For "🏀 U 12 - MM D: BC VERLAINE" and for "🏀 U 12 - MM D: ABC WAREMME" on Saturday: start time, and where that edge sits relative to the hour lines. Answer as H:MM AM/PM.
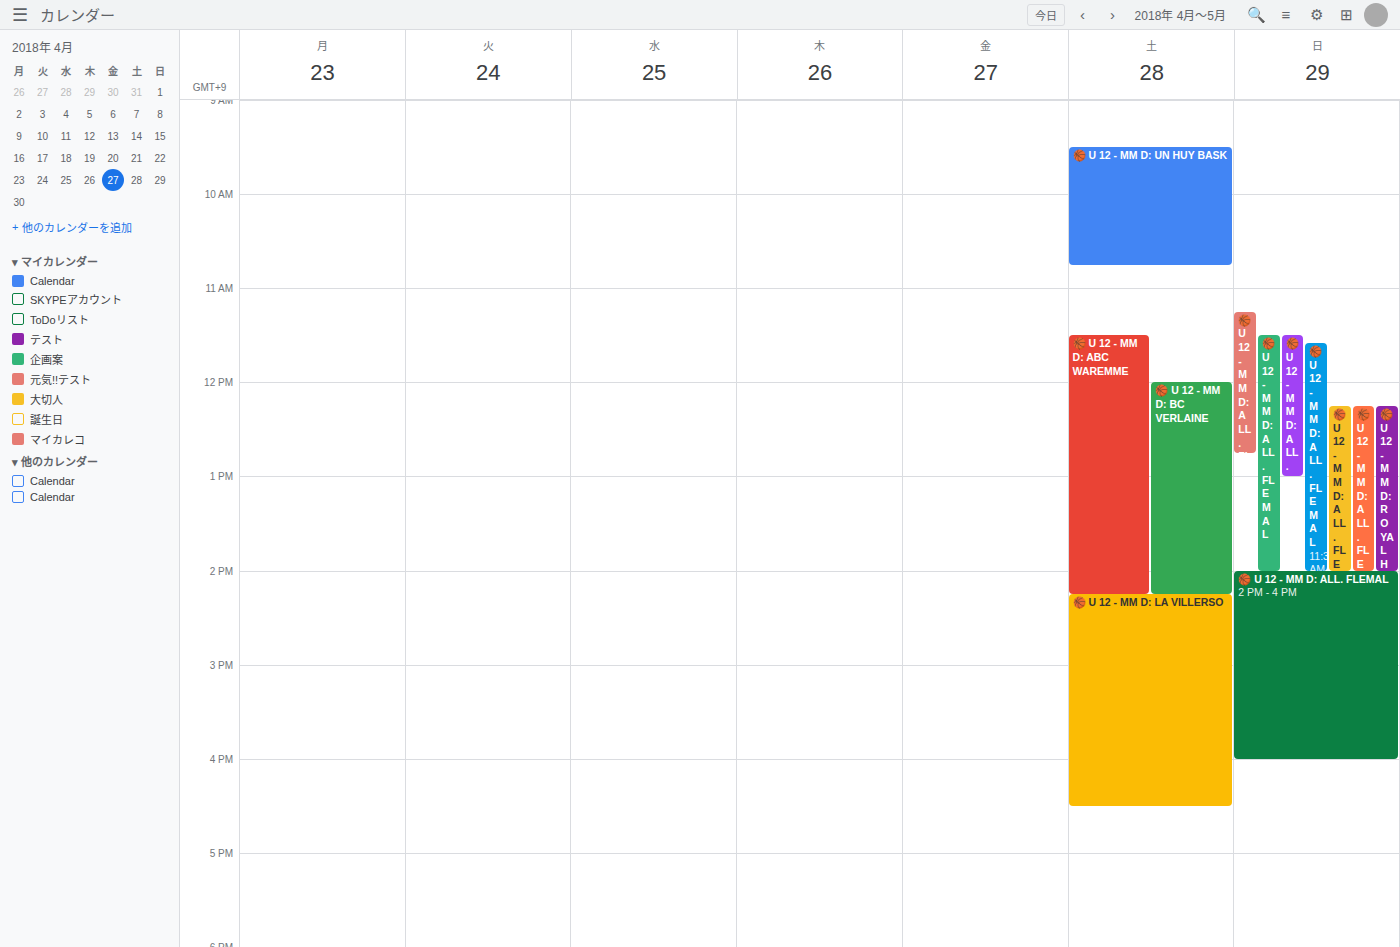
"🏀 U 12 - MM D: BC VERLAINE": 12:00 PM, exactly on the 12 PM line. "🏀 U 12 - MM D: ABC WAREMME": 11:30 AM, halfway between the 11 AM and 12 PM lines.